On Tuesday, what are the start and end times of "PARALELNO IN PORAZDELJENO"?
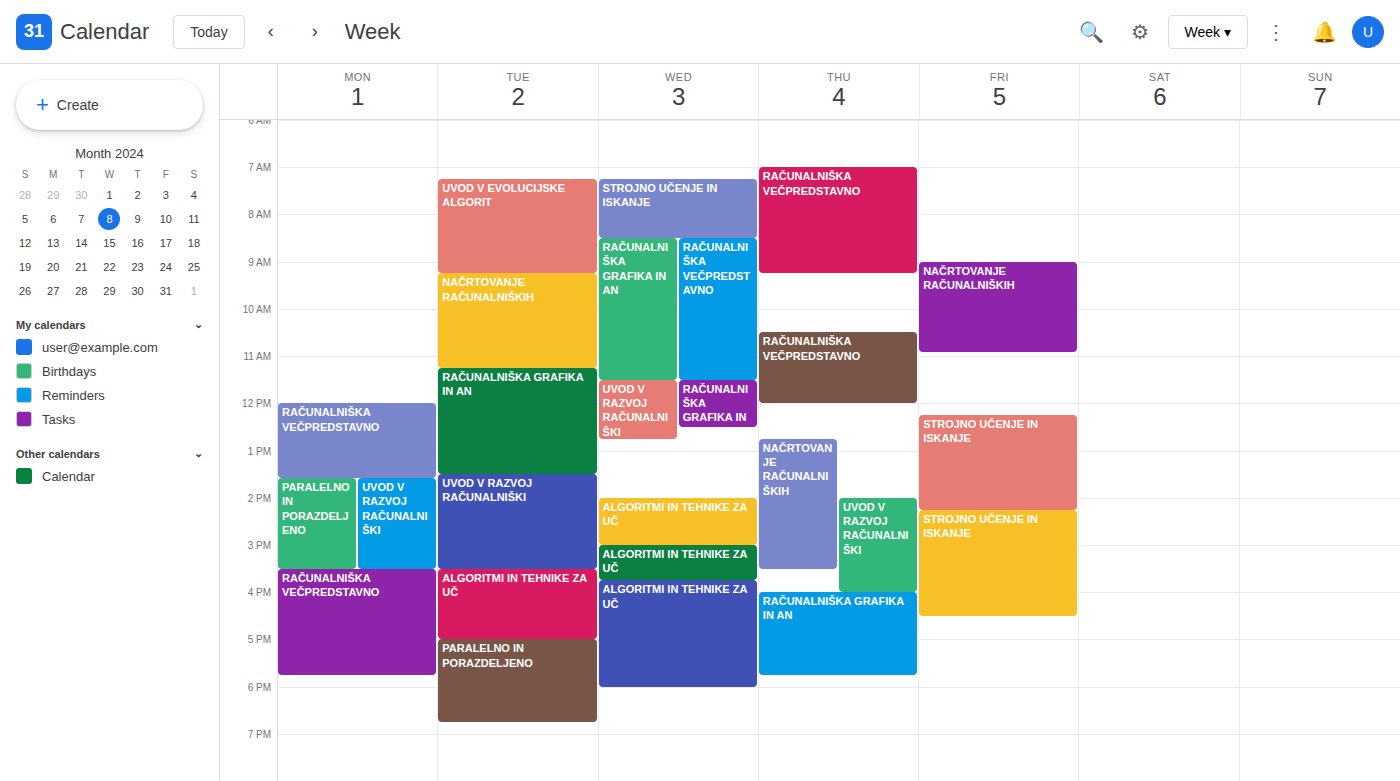
5:00 PM to 6:45 PM